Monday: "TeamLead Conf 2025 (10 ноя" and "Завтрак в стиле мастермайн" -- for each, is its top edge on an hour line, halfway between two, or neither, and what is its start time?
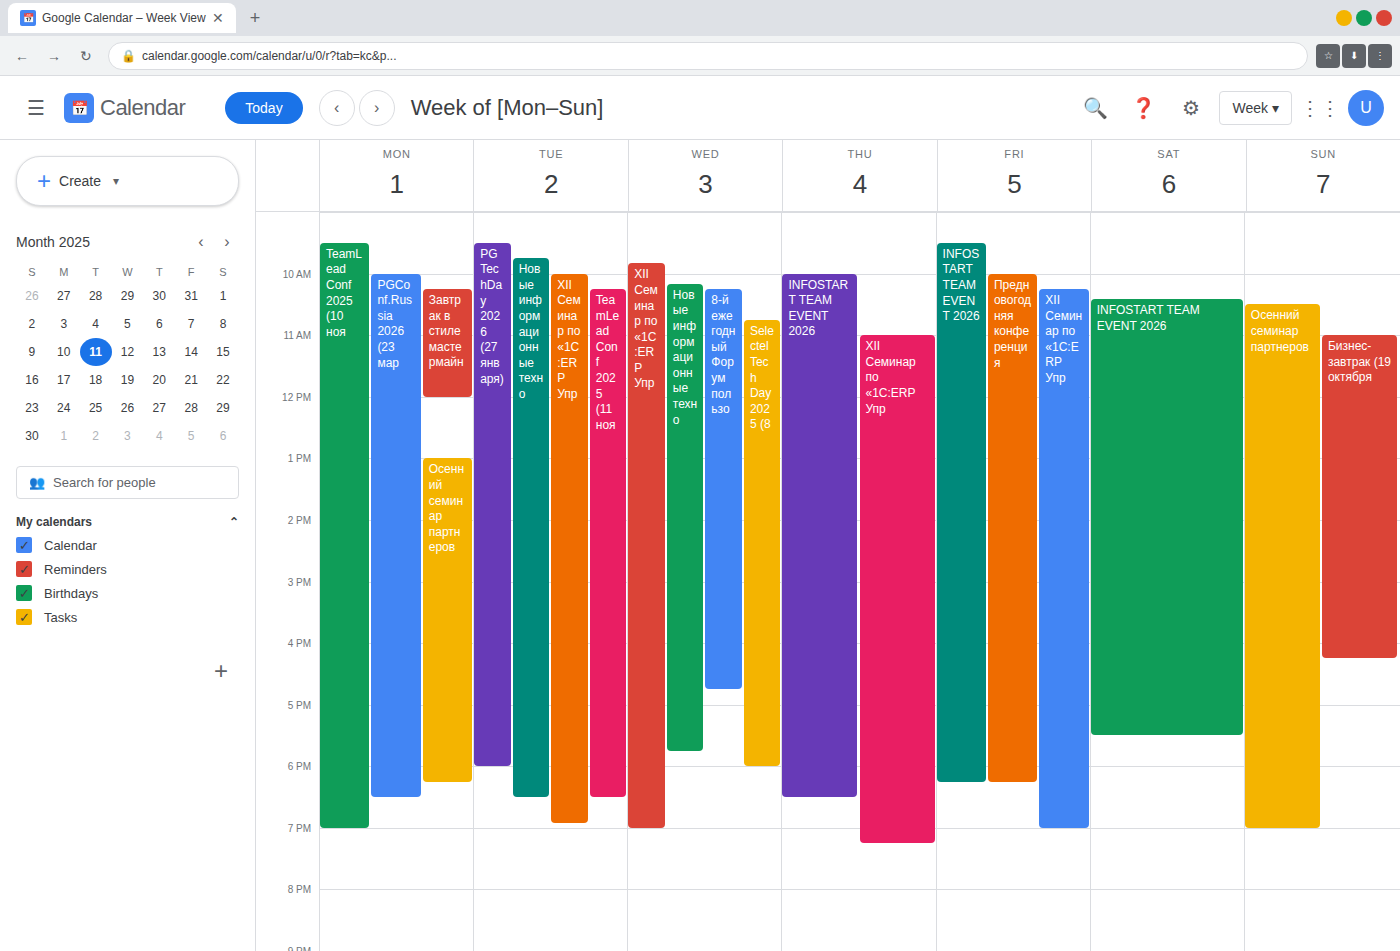
"TeamLead Conf 2025 (10 ноя": 9:30 AM, halfway between the 9 AM and 10 AM lines. "Завтрак в стиле мастермайн": 10:15 AM, neither: a quarter of the way from the 10 AM line to the 11 AM line.